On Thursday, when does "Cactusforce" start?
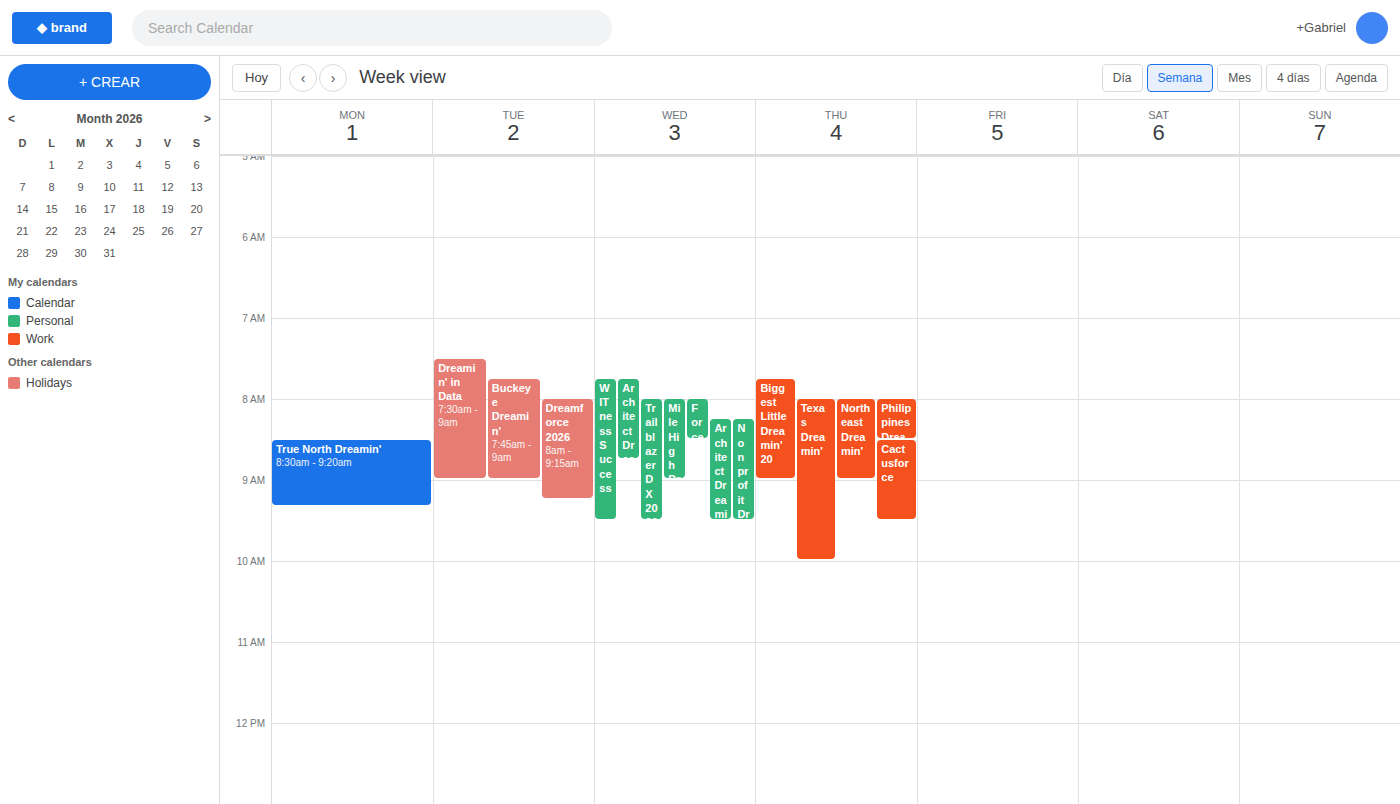
8:30 AM